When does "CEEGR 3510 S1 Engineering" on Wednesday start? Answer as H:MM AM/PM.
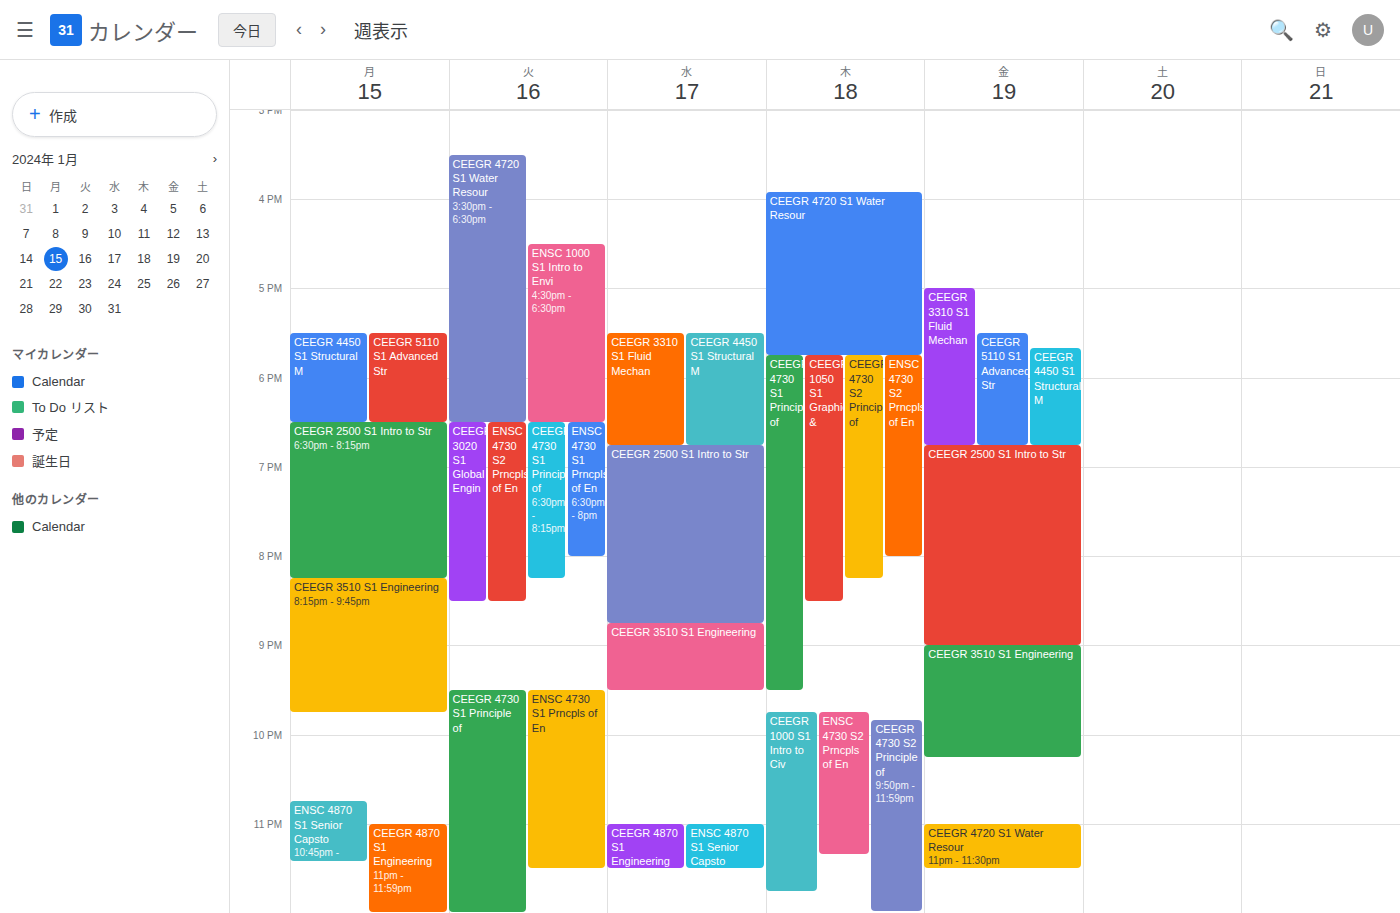
8:45 PM